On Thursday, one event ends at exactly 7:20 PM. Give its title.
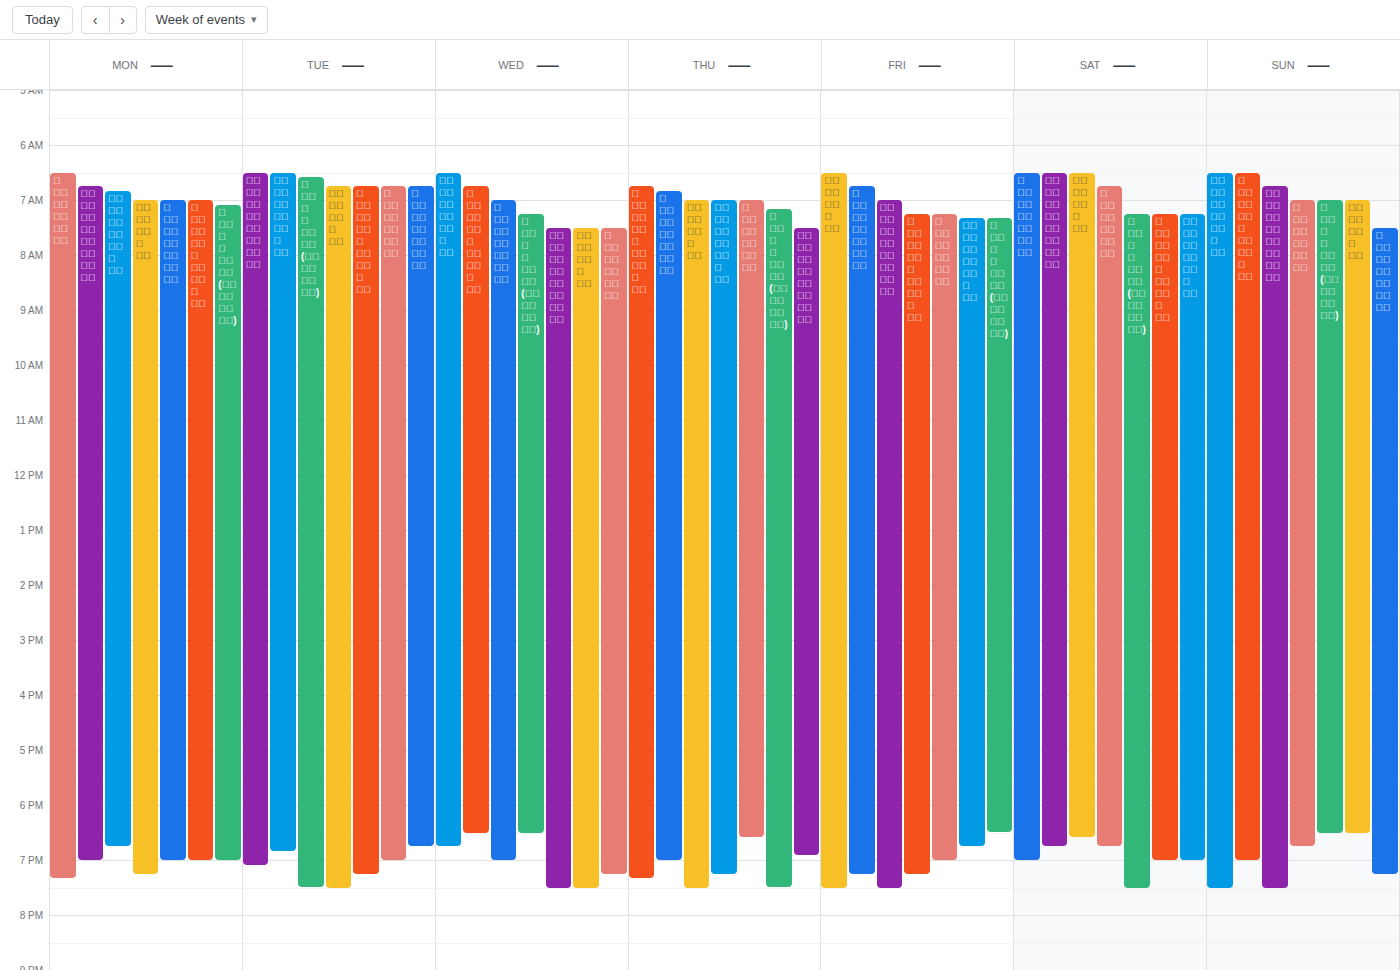
"பங்குனி உத்திரம்"